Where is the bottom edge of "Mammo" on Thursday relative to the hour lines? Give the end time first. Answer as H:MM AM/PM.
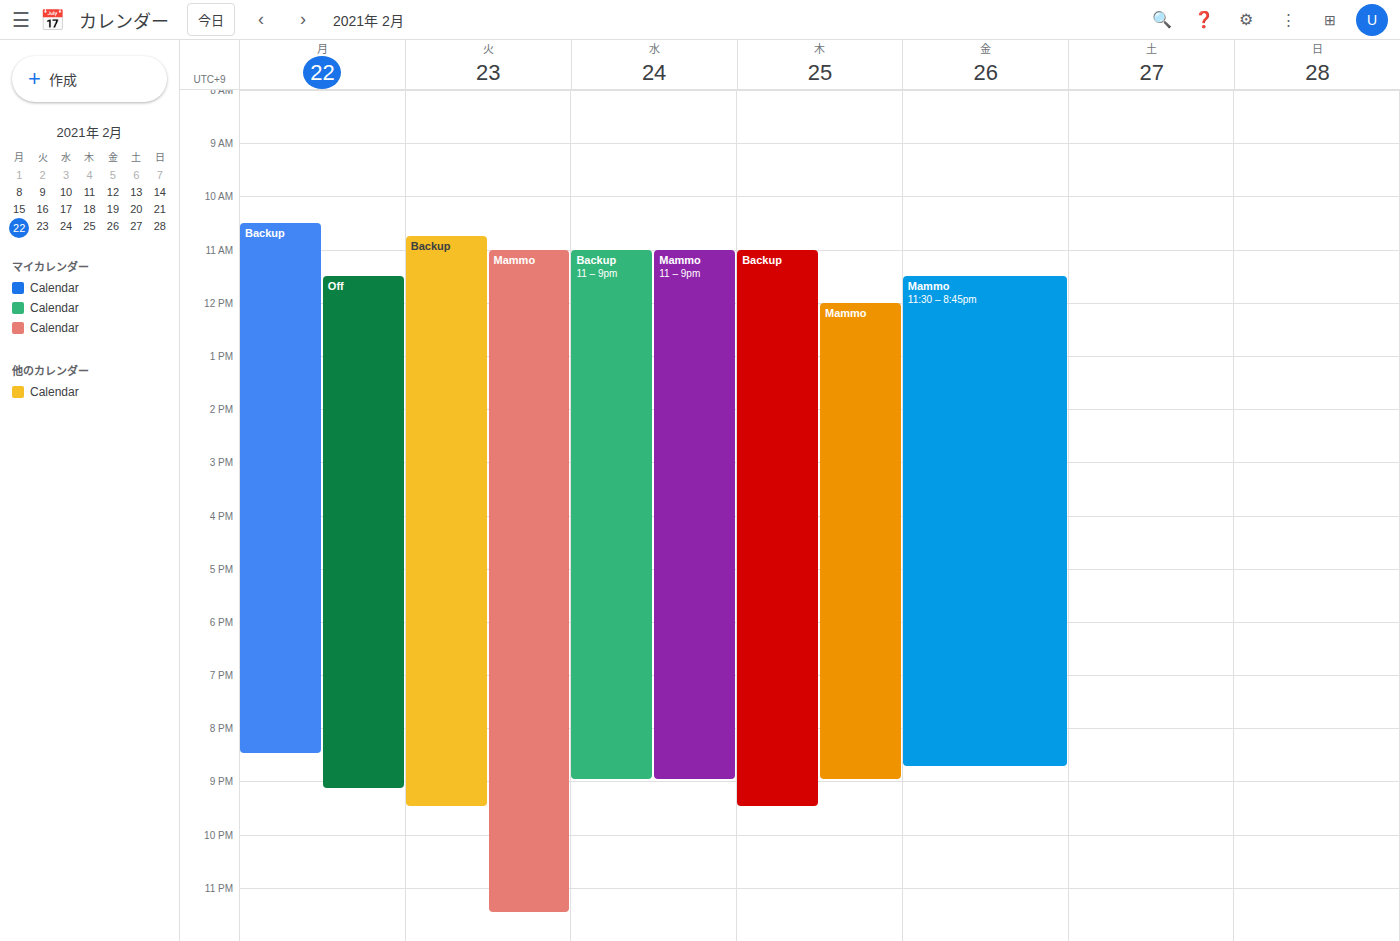
9:00 PM -- exactly on the 9 PM line.